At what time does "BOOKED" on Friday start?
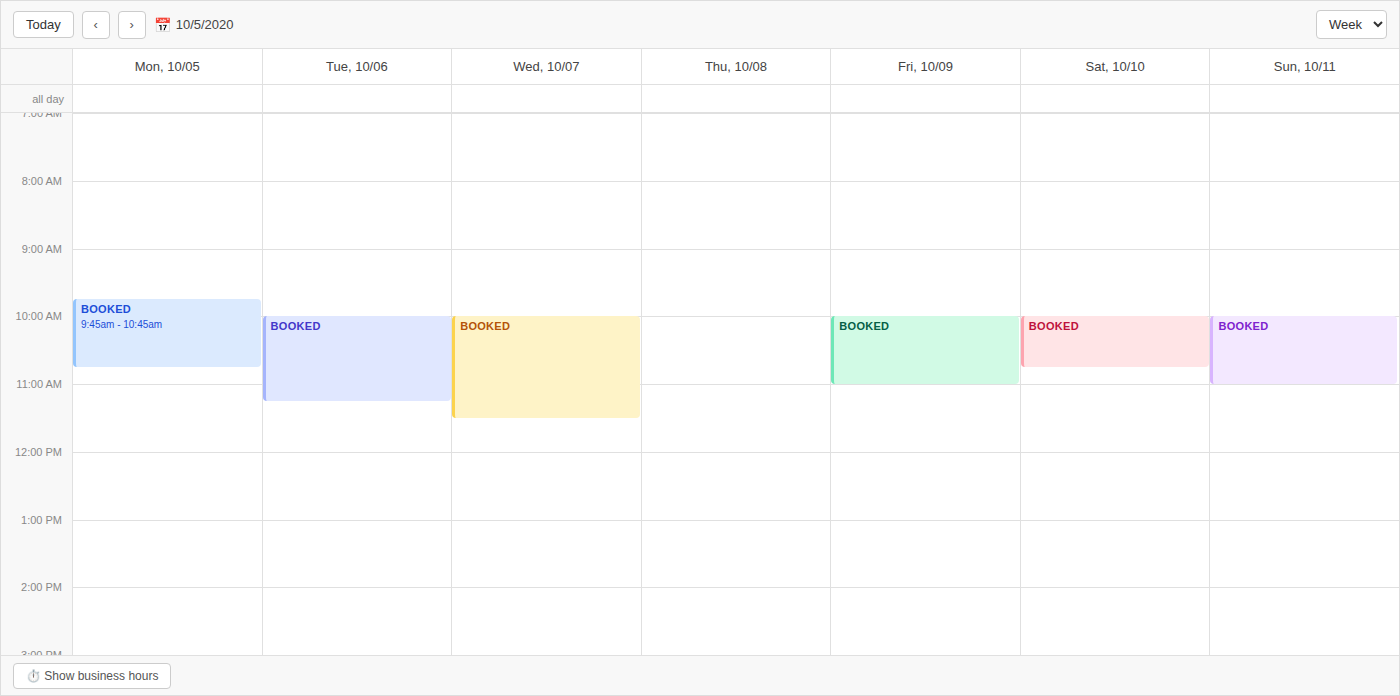
10:00 AM